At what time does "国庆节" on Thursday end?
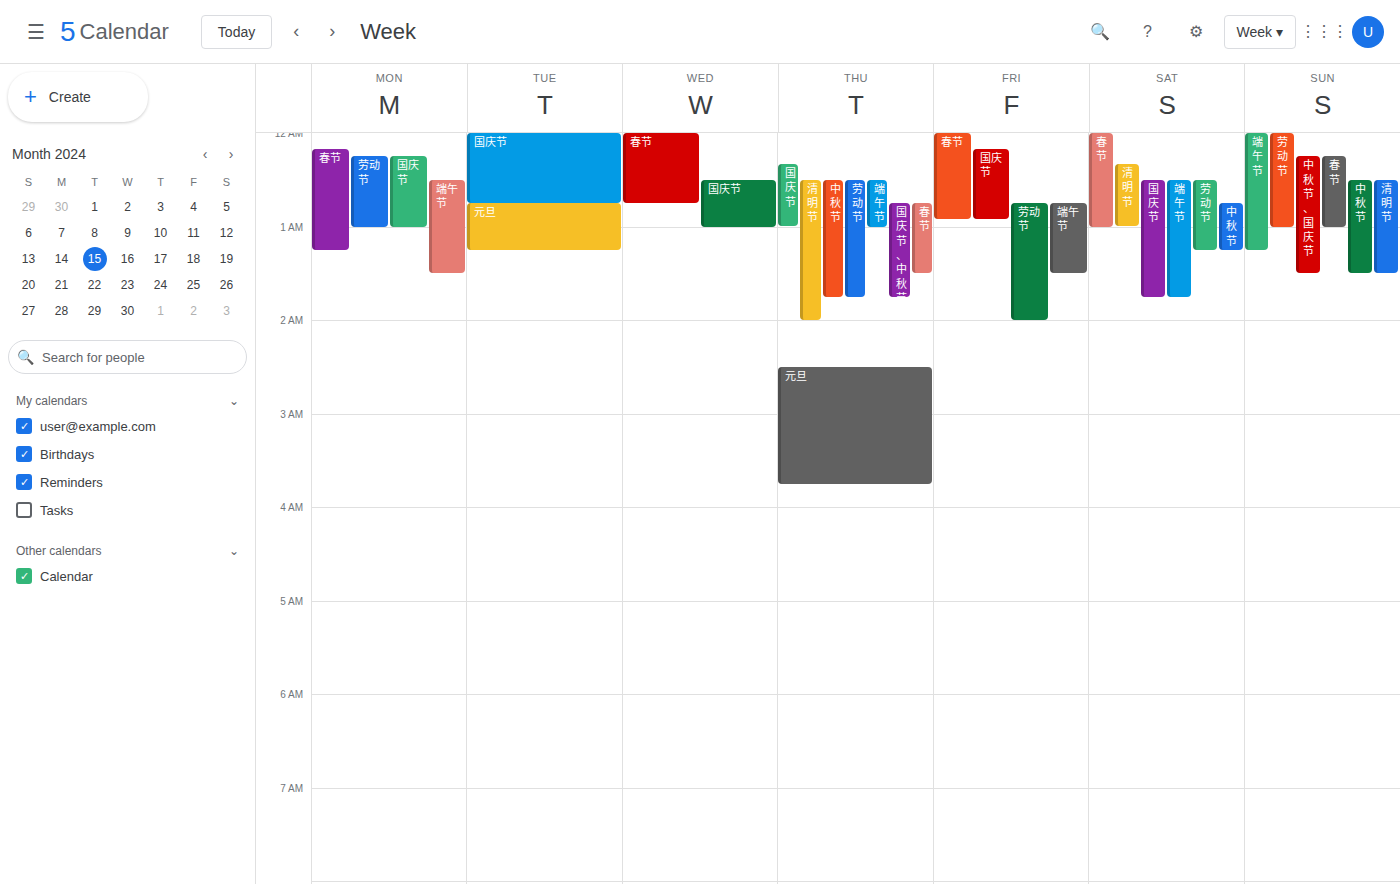
1:00 AM